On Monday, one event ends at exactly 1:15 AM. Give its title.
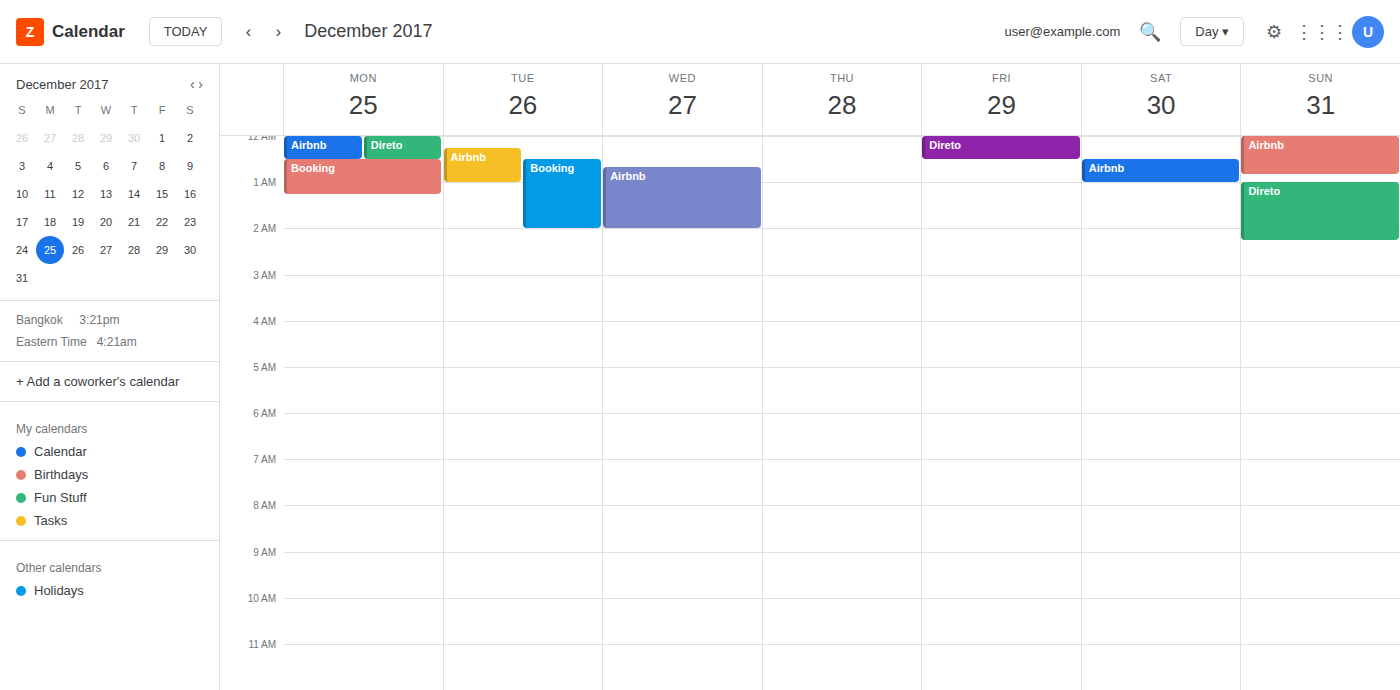
"Booking"